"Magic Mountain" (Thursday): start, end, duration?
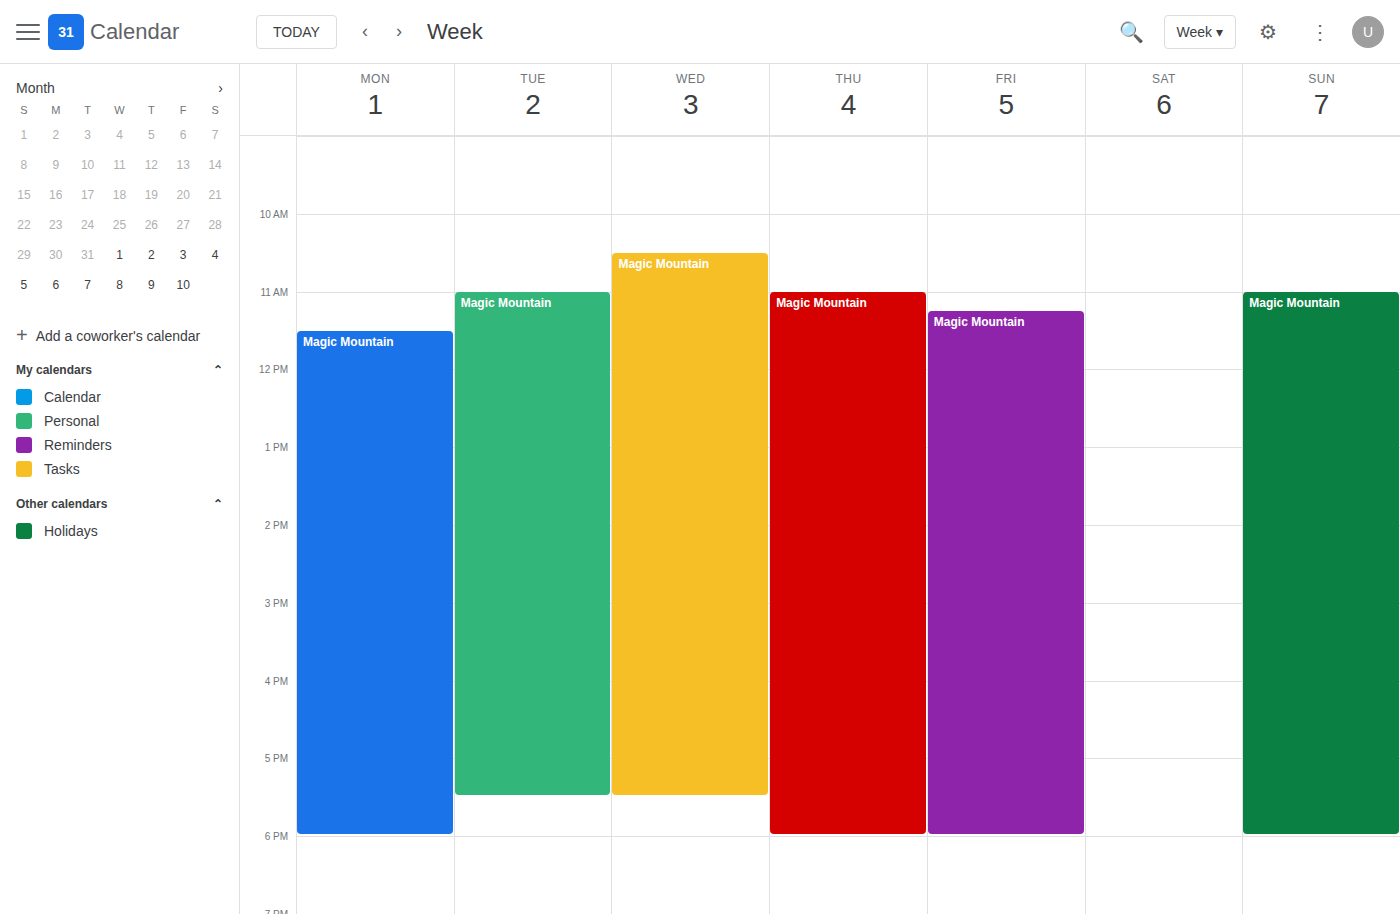
11:00 AM to 6:00 PM, 7 hours